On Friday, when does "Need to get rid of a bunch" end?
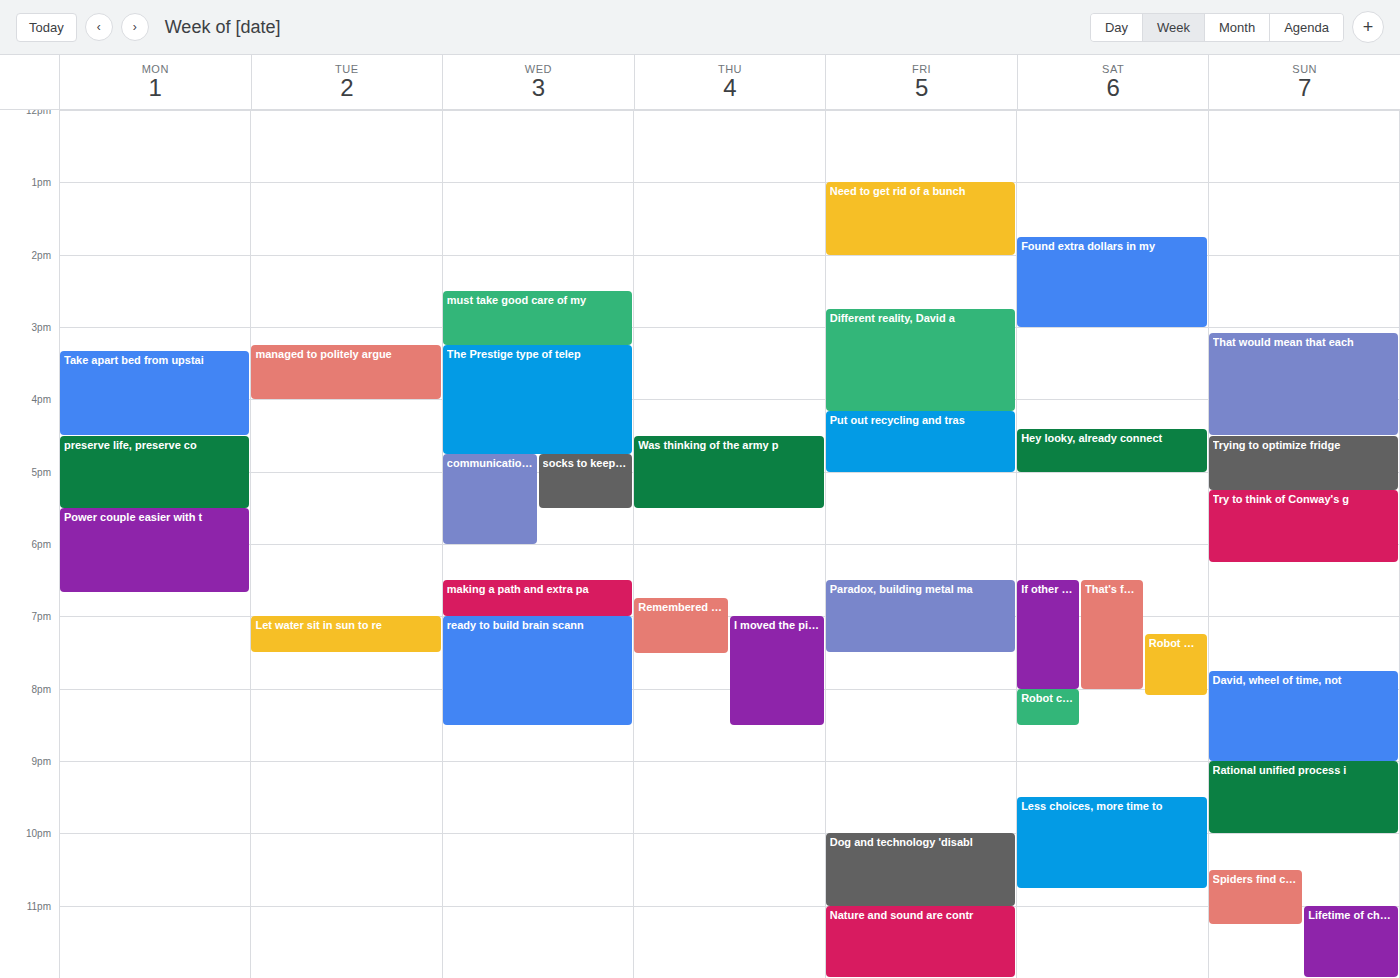
2:00 PM